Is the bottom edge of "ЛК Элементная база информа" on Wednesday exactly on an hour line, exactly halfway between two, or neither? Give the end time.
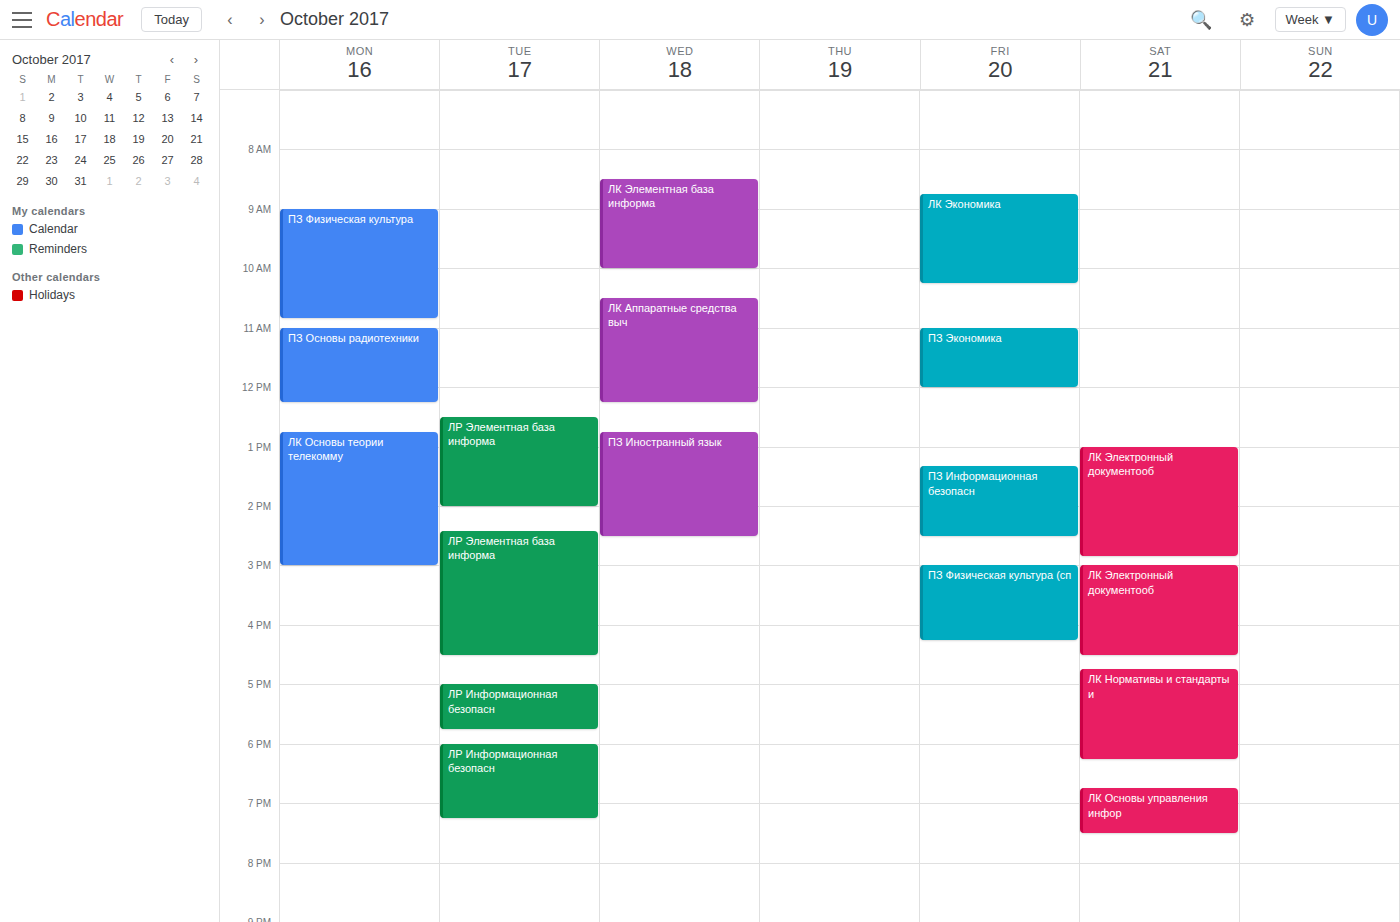
10:00 AM -- exactly on the 10 AM line.